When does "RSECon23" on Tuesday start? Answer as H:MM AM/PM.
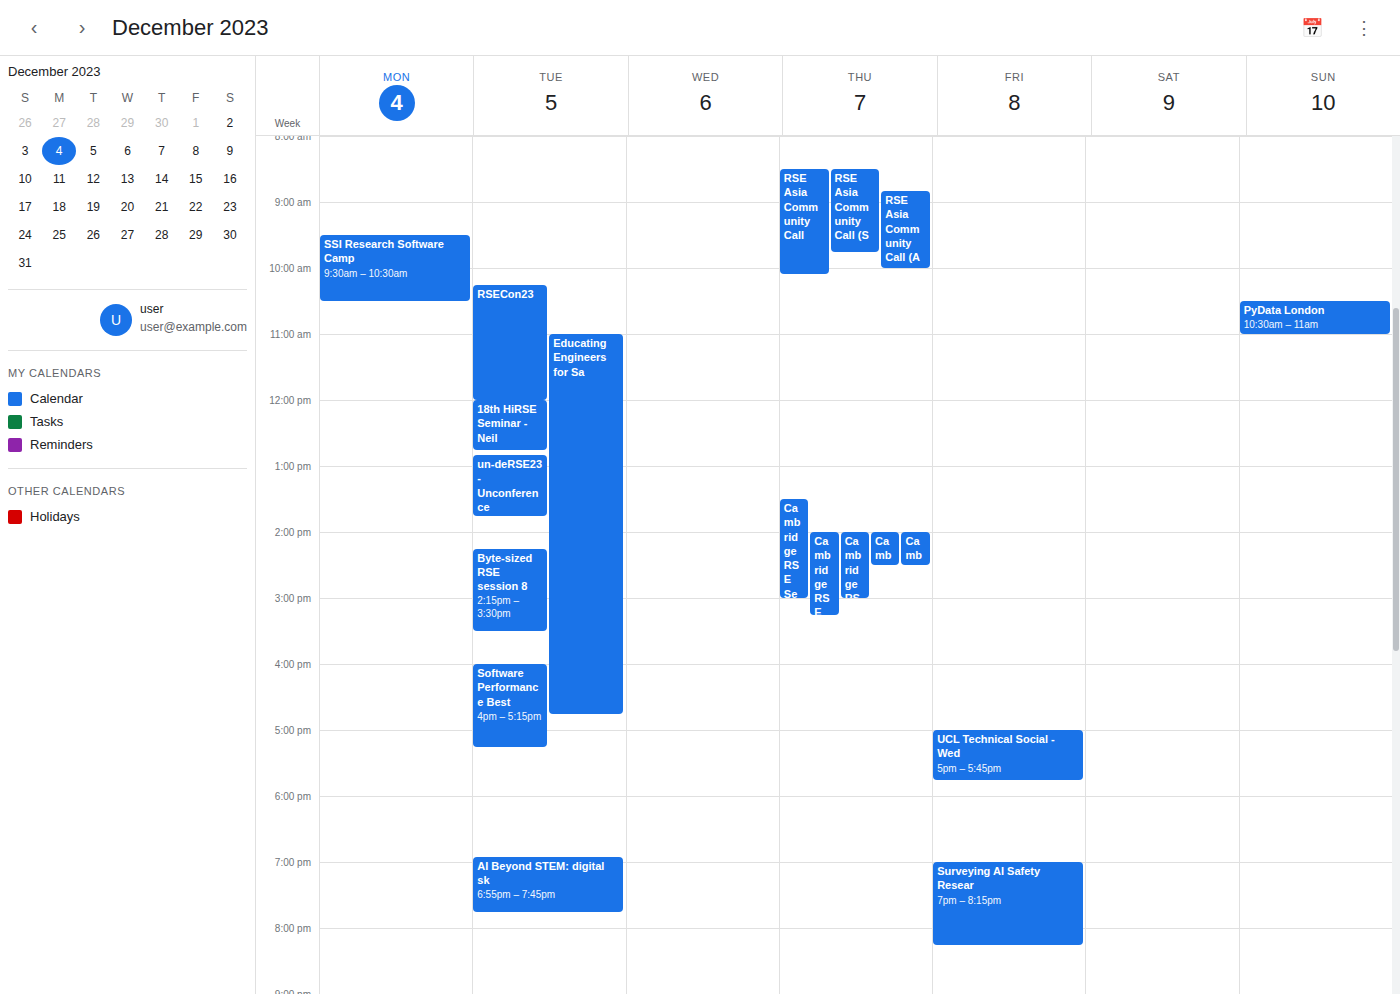
10:15 AM